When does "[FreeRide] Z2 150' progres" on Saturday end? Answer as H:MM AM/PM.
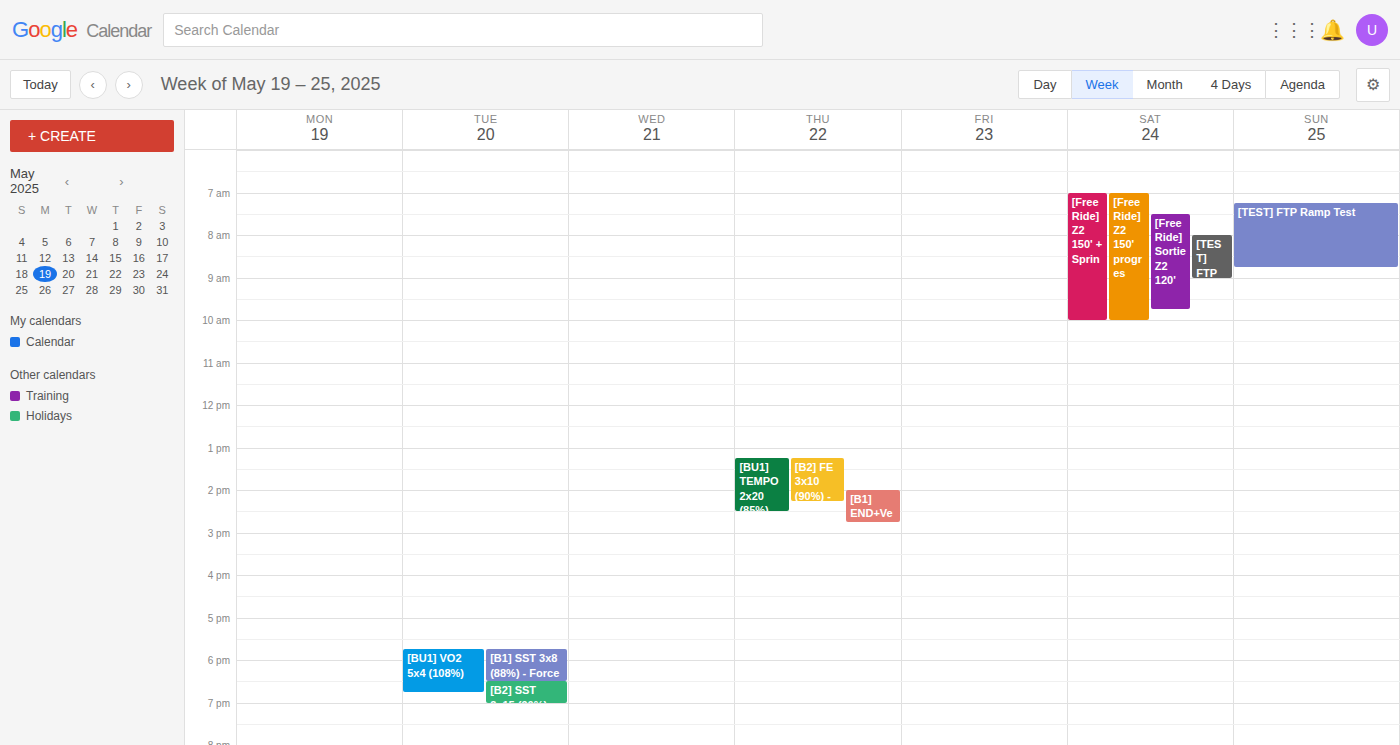
10:00 AM